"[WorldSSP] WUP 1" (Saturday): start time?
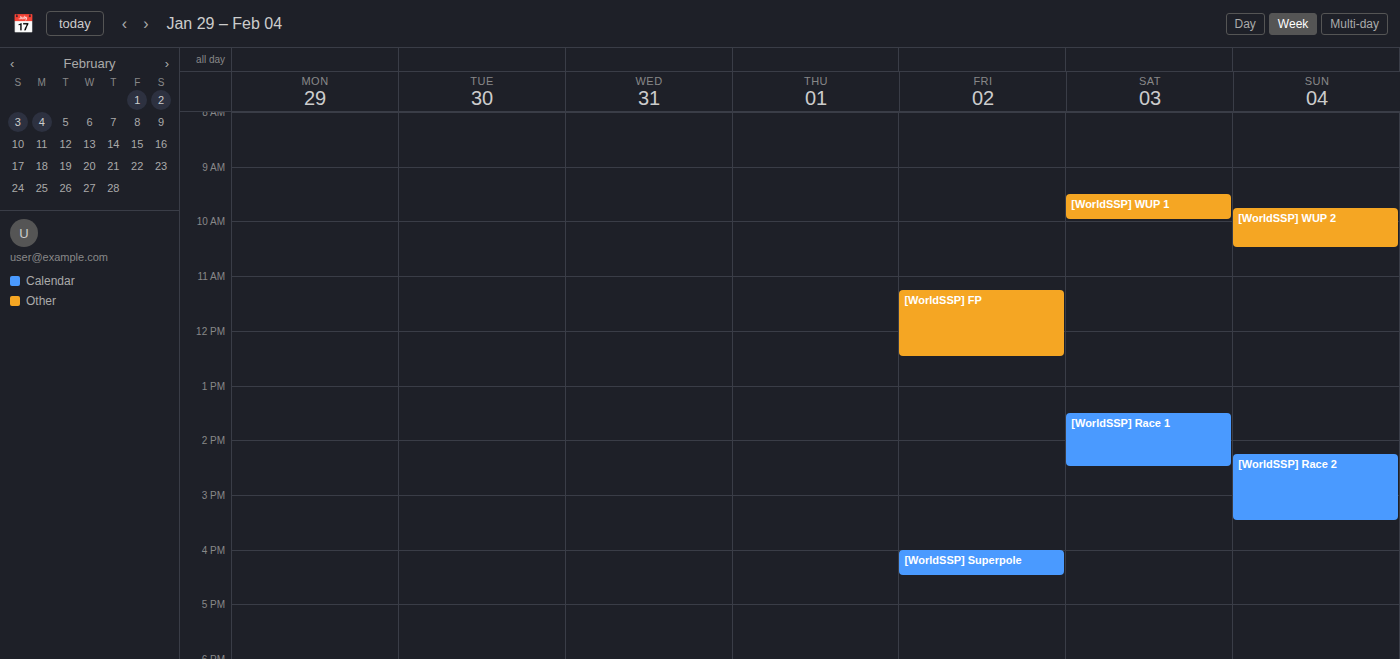
9:30 AM